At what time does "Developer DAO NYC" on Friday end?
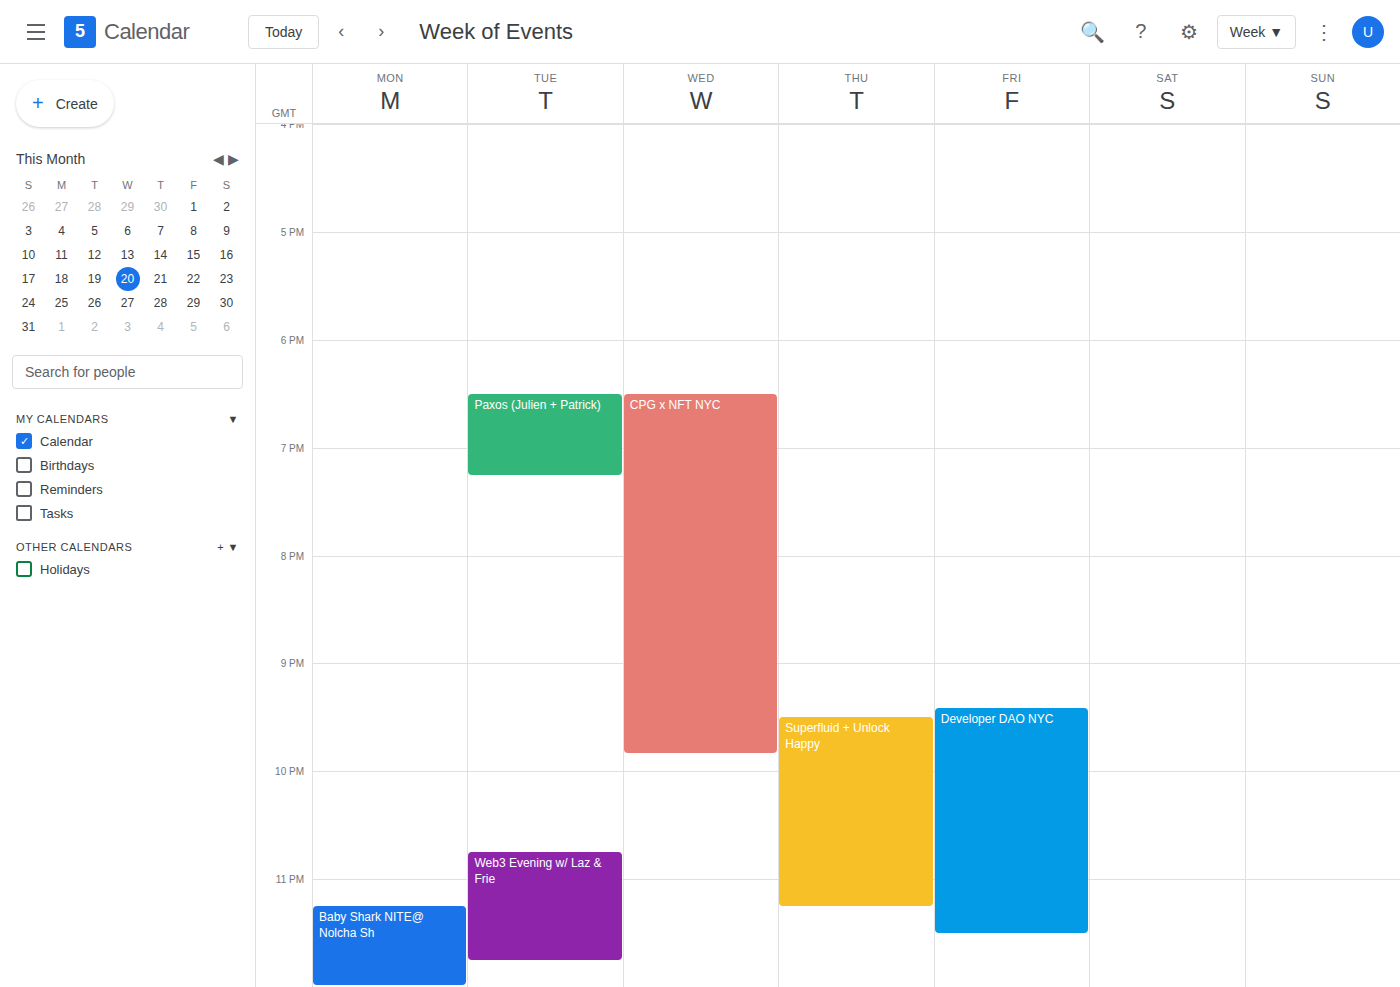
11:30 PM